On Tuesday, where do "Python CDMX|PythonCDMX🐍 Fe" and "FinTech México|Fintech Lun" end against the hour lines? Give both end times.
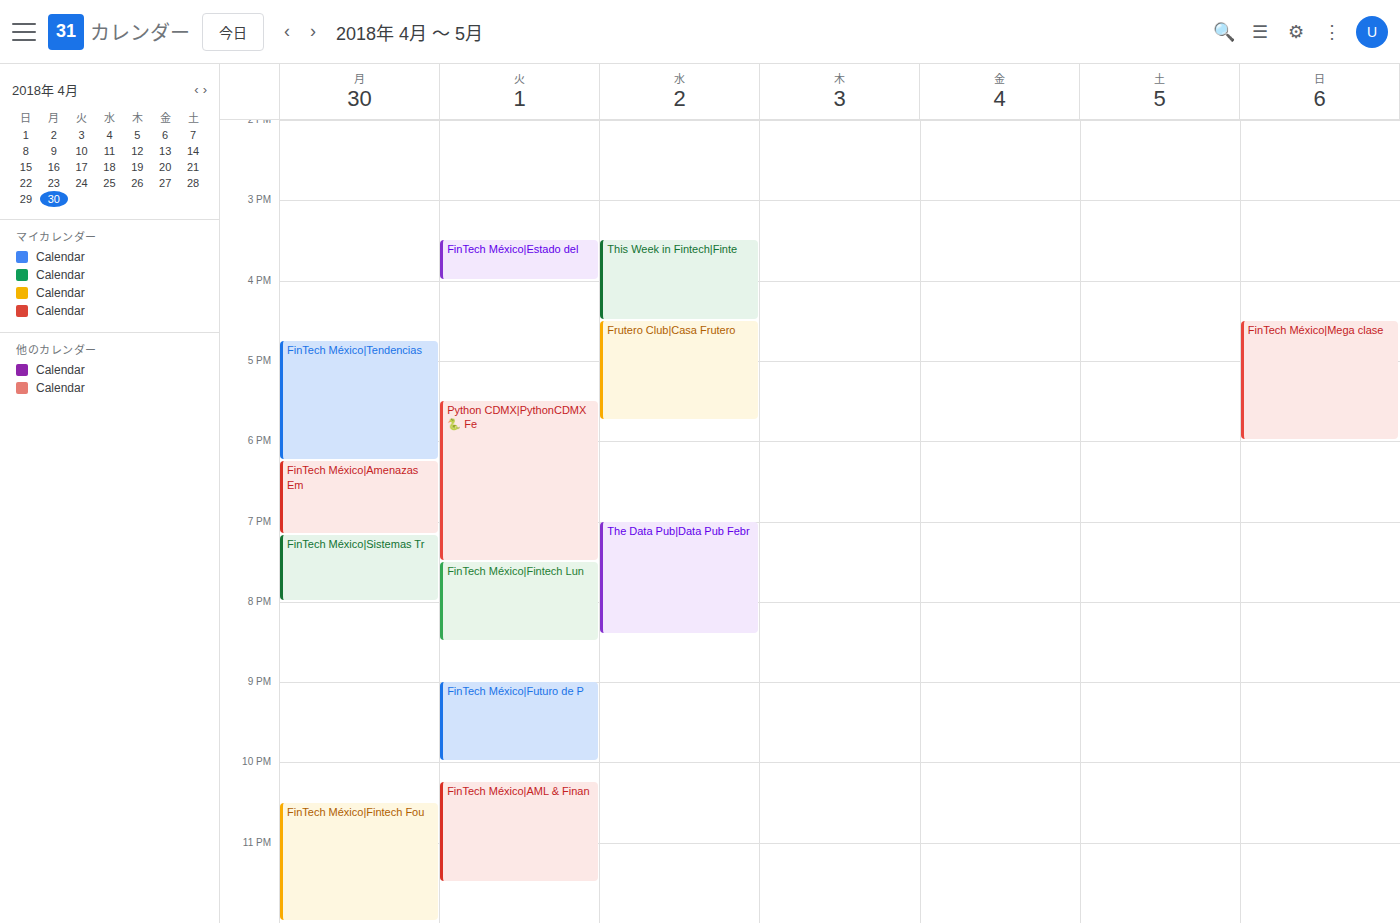
"Python CDMX|PythonCDMX🐍 Fe": 7:30 PM, halfway between the 7 PM and 8 PM lines. "FinTech México|Fintech Lun": 8:30 PM, halfway between the 8 PM and 9 PM lines.